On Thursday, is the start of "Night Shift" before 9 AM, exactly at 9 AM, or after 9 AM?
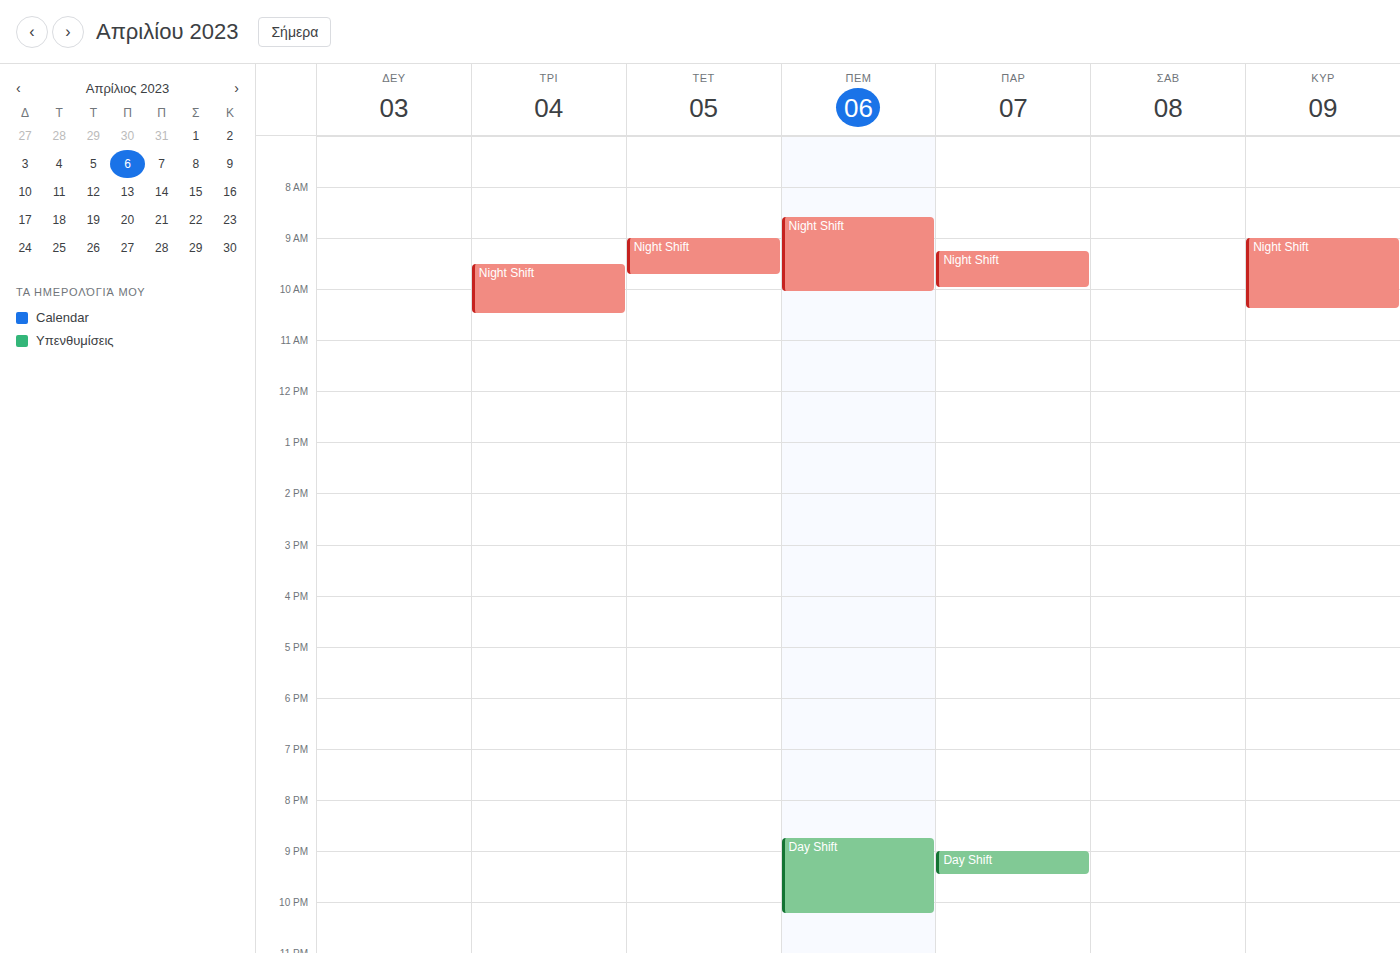
8:35 AM -- before 9 AM, 25 minutes above the 9 AM line.